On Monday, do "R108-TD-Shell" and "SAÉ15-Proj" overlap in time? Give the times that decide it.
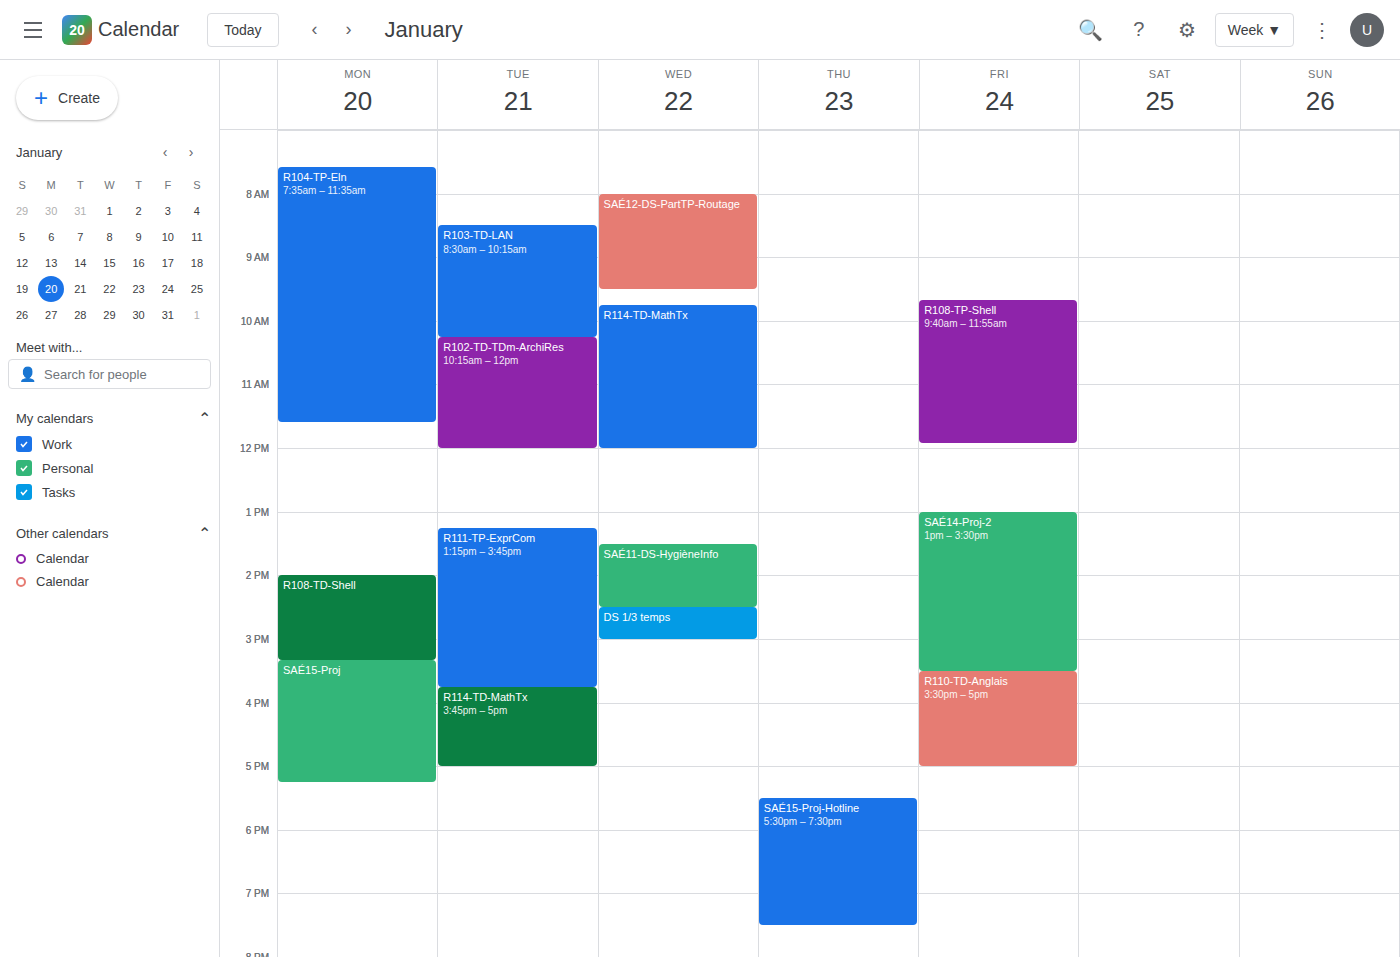
"R108-TD-Shell" ends at 3:20 PM, exactly when "SAÉ15-Proj" starts -- they touch but do not overlap.